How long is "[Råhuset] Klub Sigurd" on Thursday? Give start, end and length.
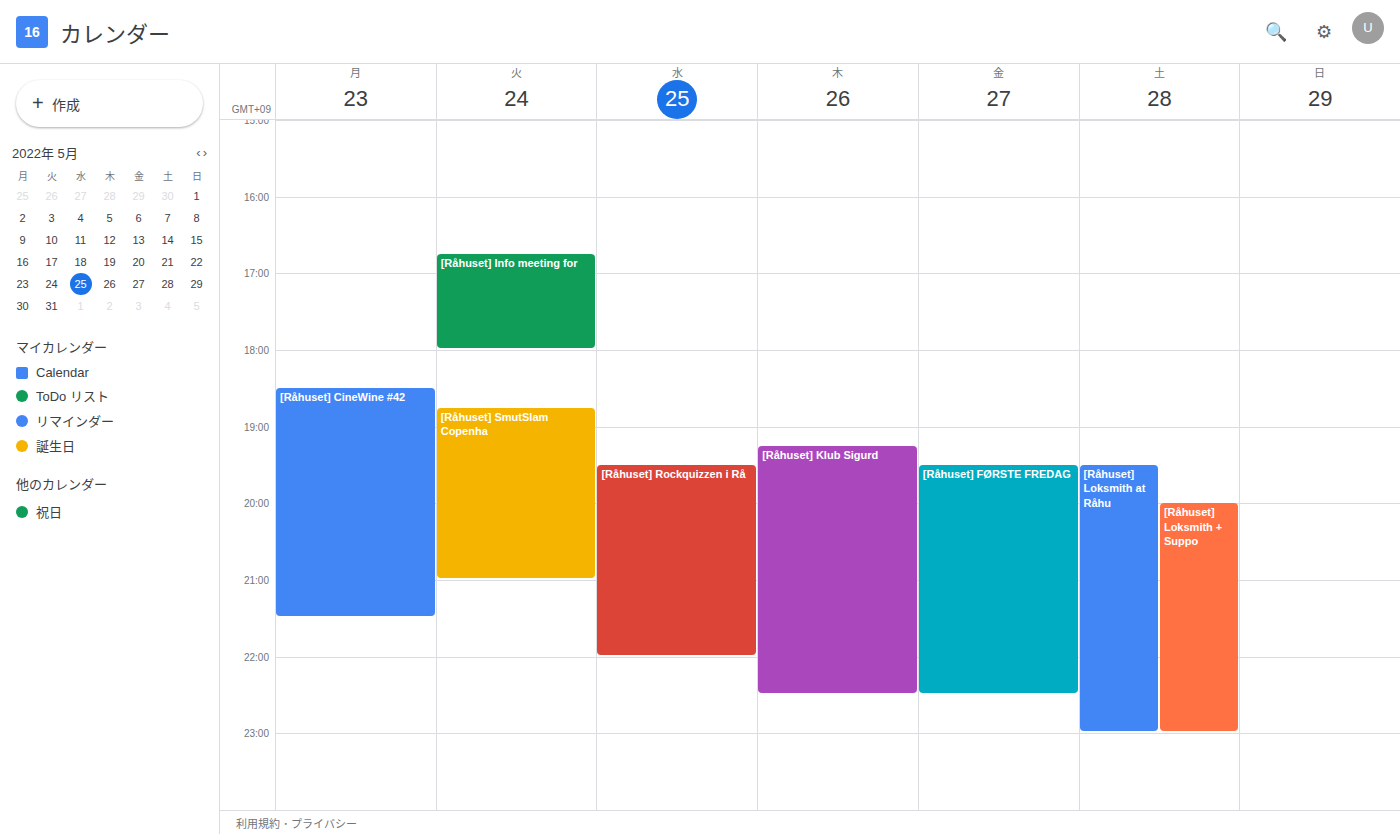
7:15 PM to 10:30 PM, 3 hours 15 minutes